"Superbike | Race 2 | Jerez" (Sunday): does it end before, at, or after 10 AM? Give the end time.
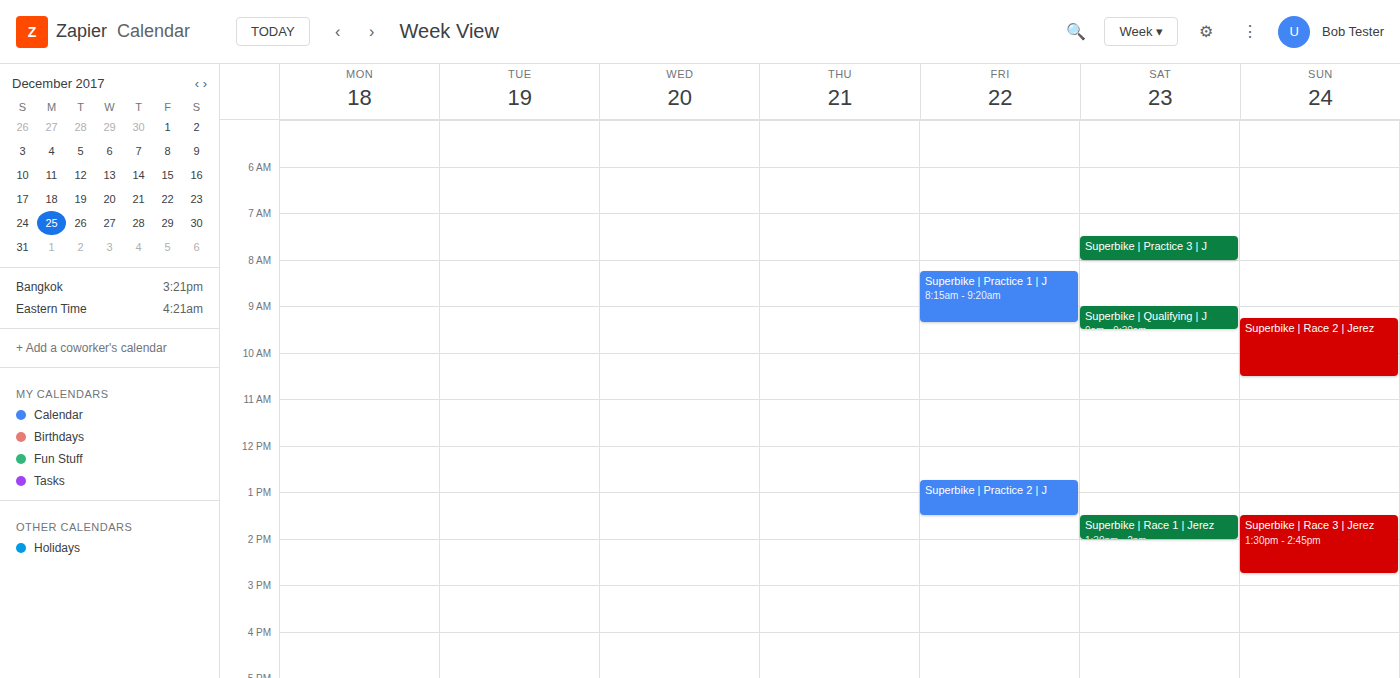
10:30 AM -- after 10 AM, 30 minutes below the 10 AM line.